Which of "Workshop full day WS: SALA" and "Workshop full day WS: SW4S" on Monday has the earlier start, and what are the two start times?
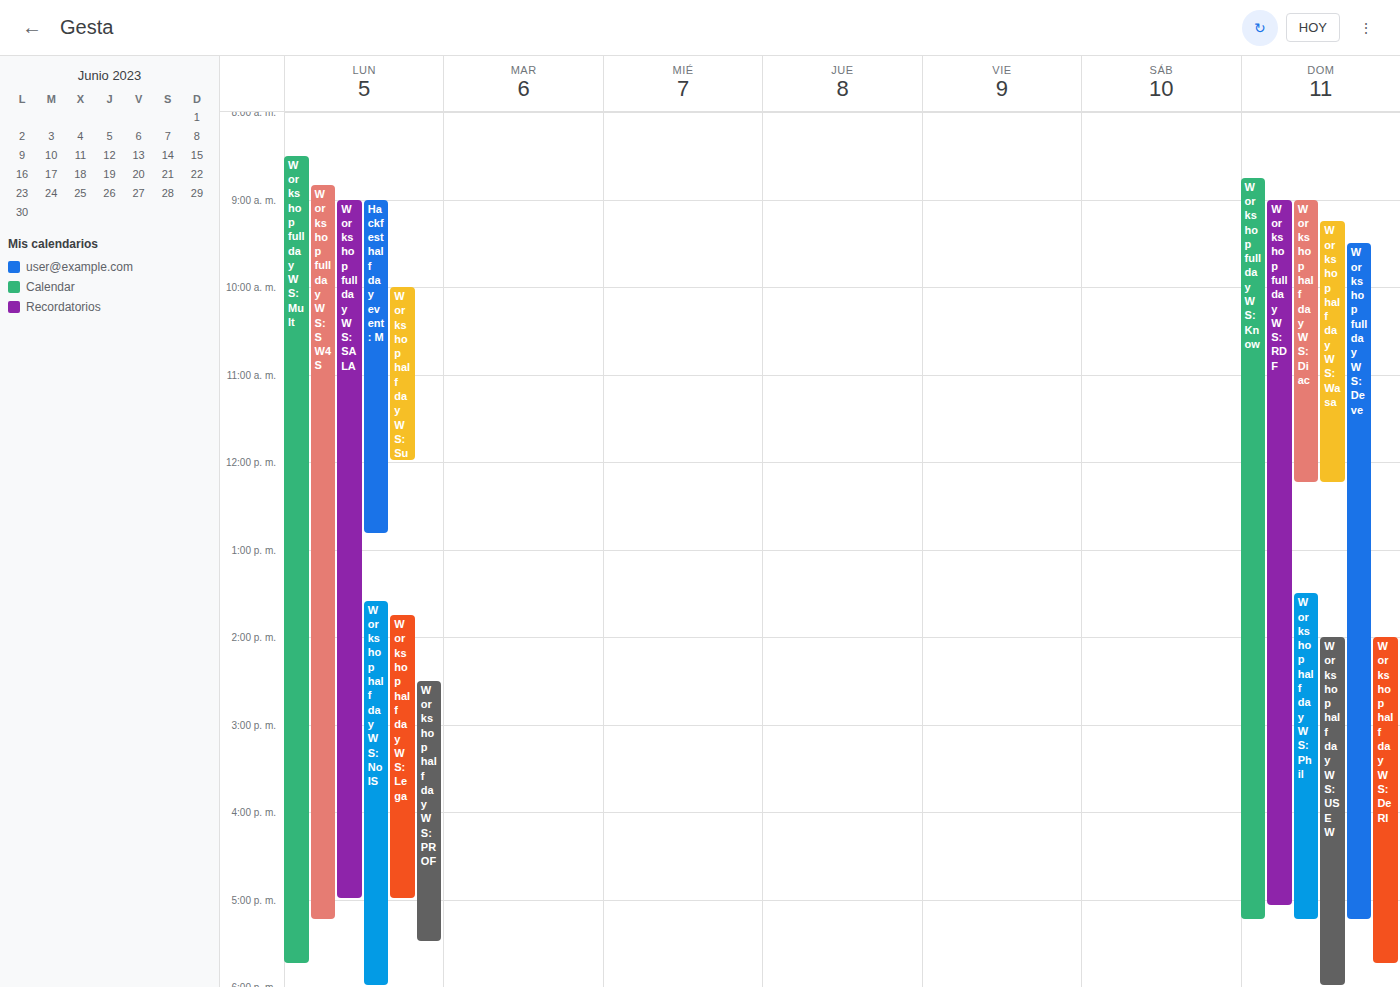
"Workshop full day WS: SW4S" 8:50 AM; "Workshop full day WS: SALA" 9:00 AM.